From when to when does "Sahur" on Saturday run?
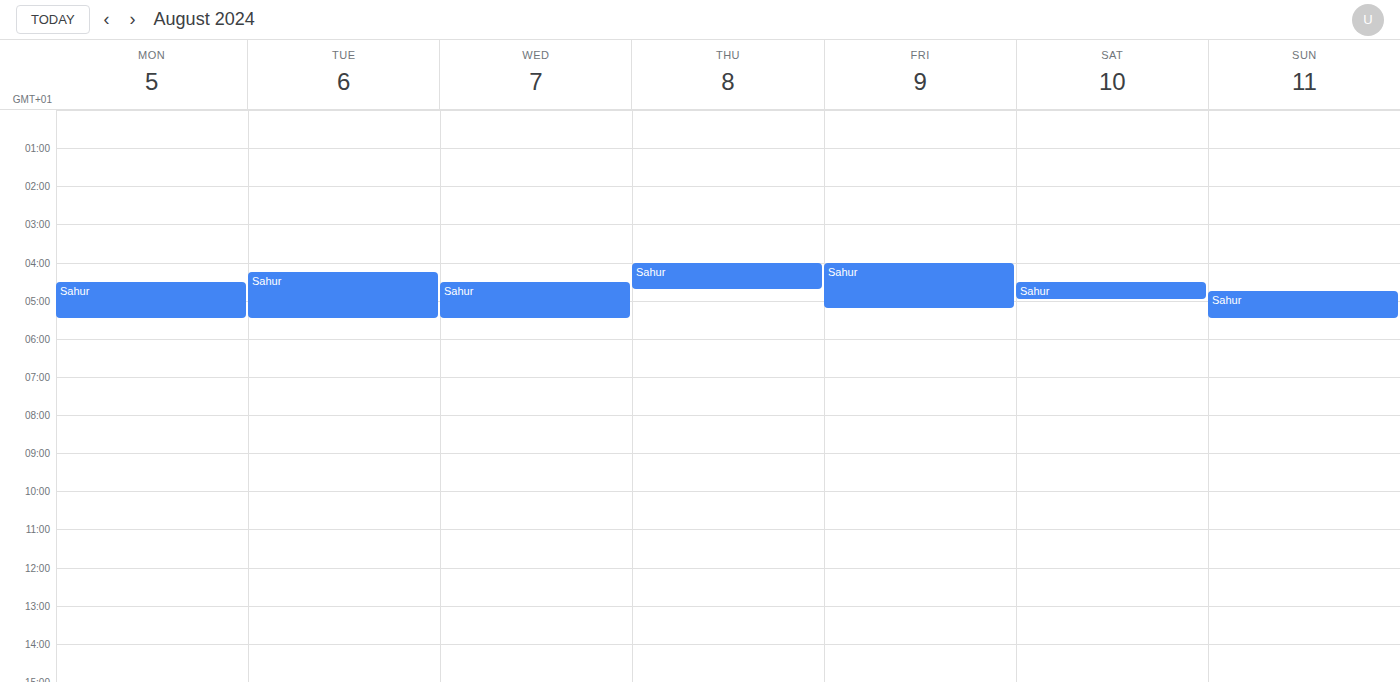
4:30 AM to 5:00 AM